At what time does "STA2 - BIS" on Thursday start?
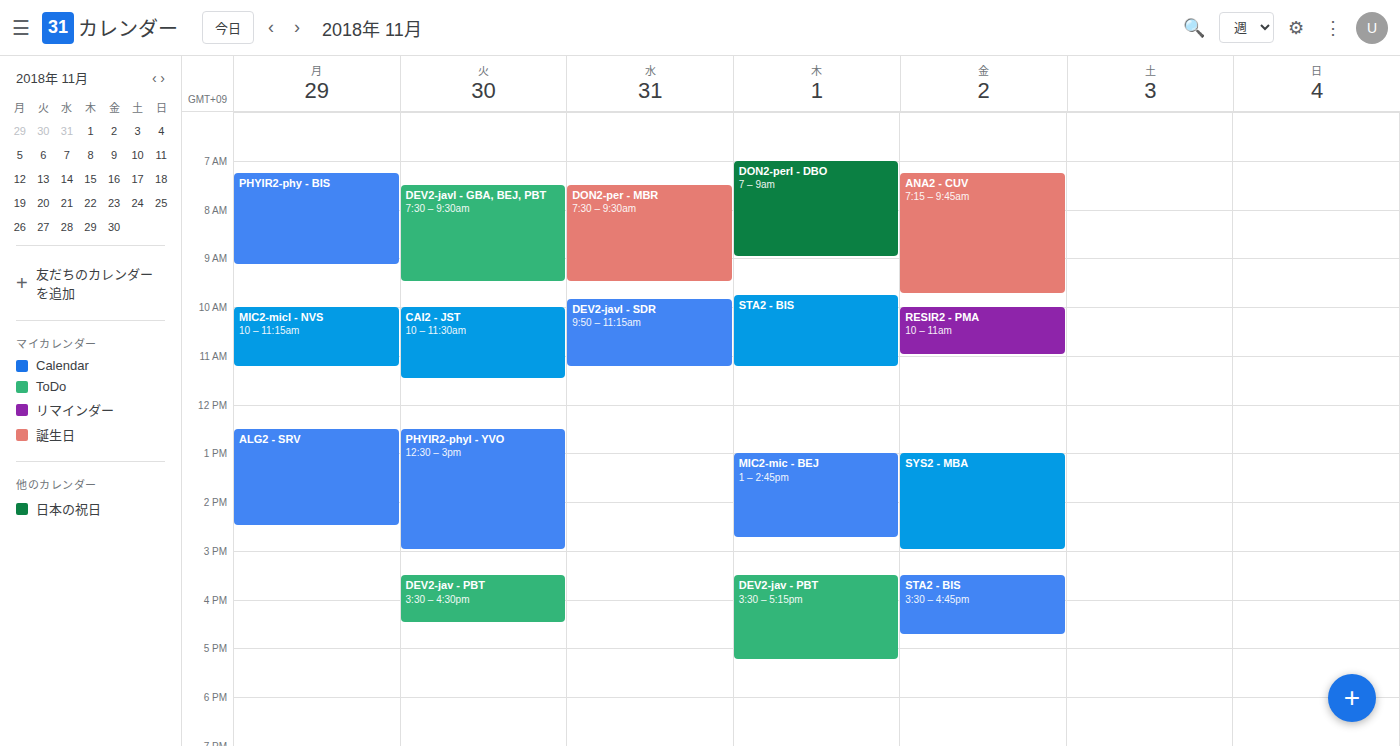
9:45 AM